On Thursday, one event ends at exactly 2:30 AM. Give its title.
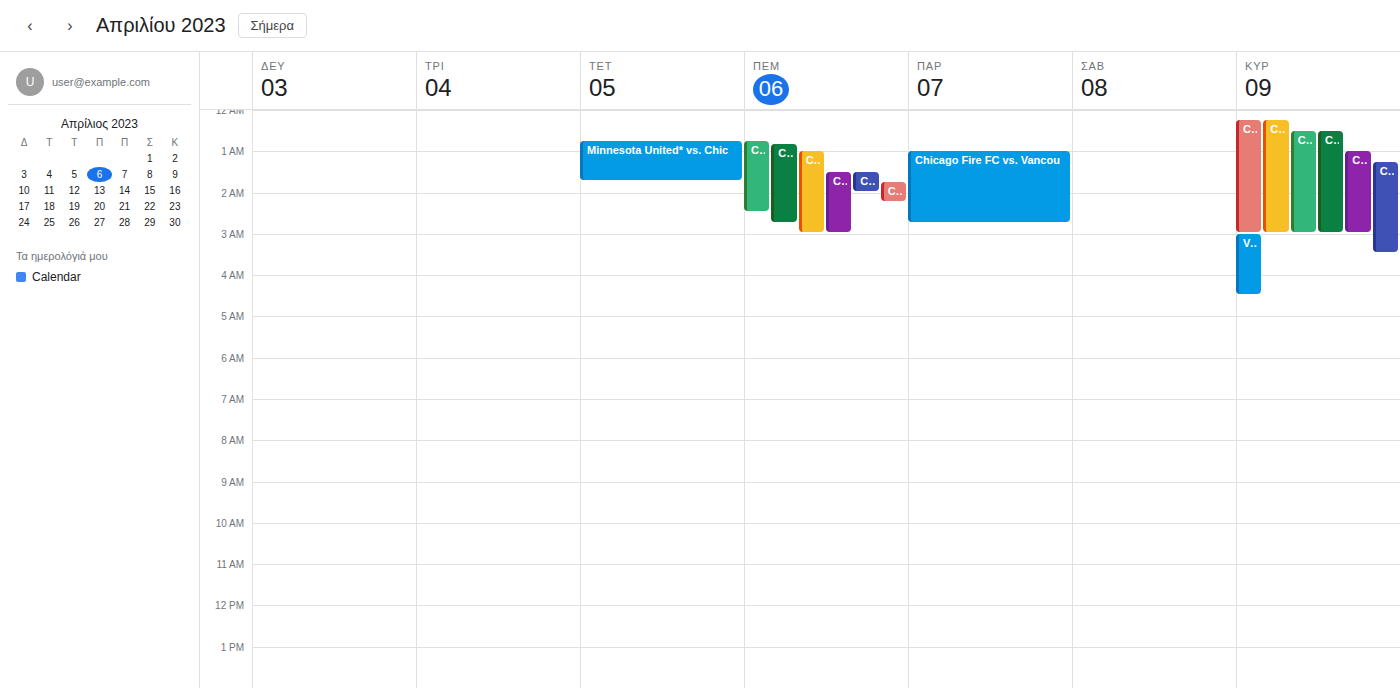
"Chicago Fire FC* vs. Detro"